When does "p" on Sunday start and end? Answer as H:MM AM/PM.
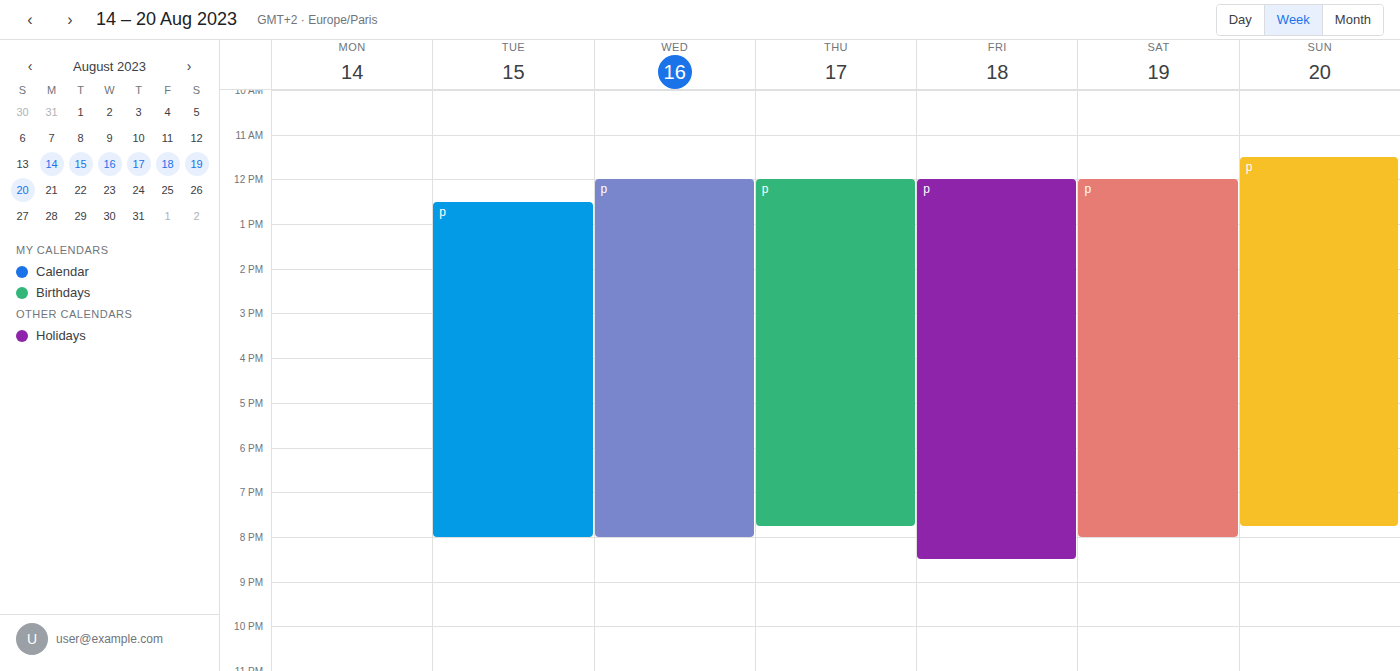
11:30 AM to 7:45 PM